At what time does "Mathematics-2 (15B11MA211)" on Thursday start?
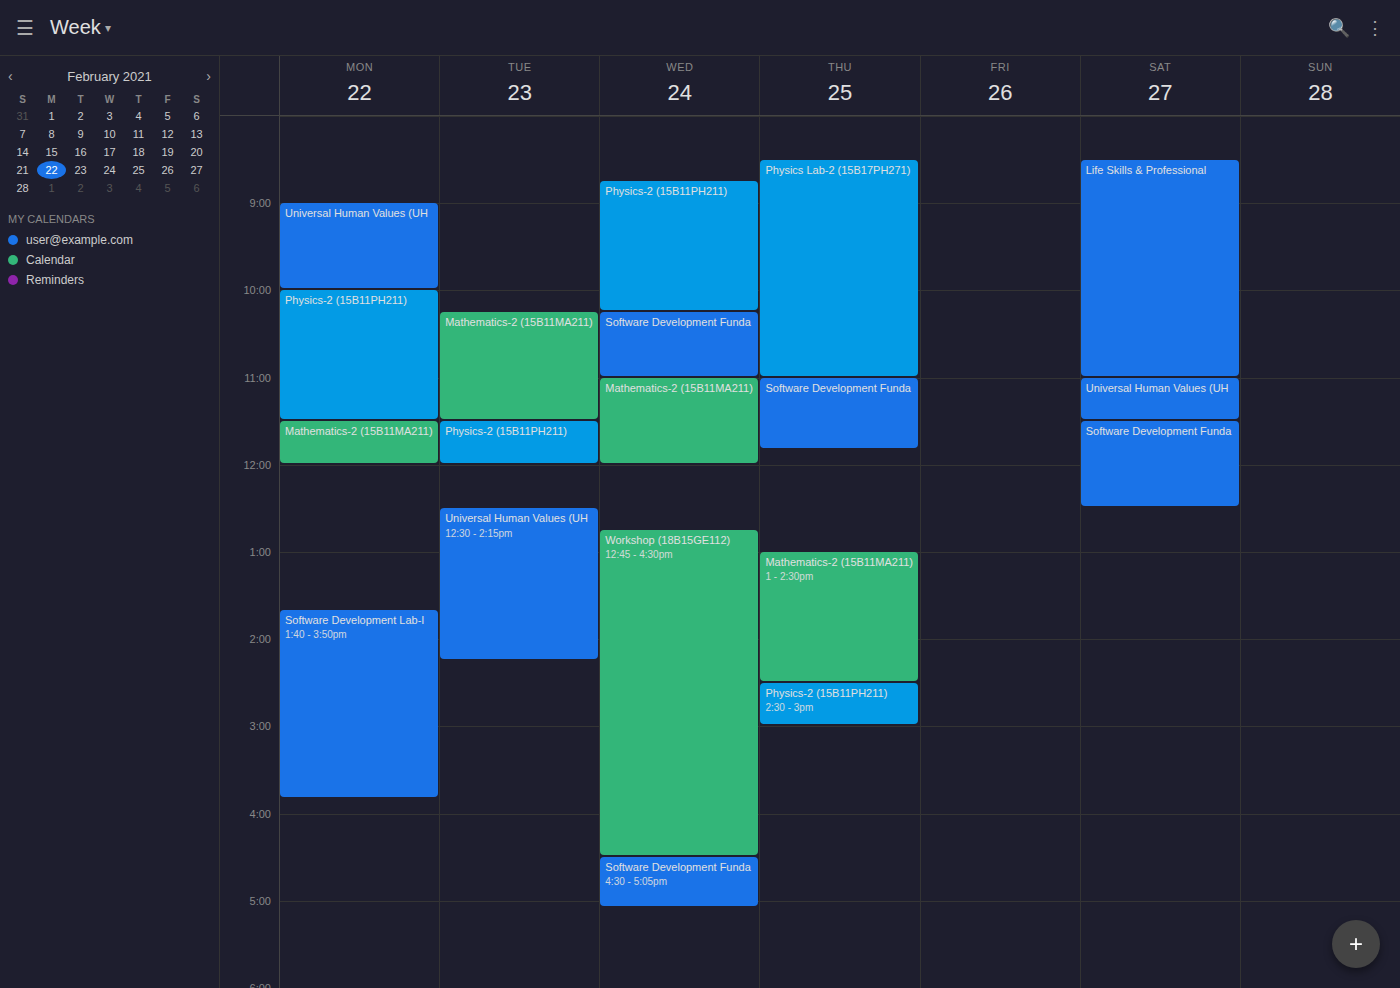
1:00 PM